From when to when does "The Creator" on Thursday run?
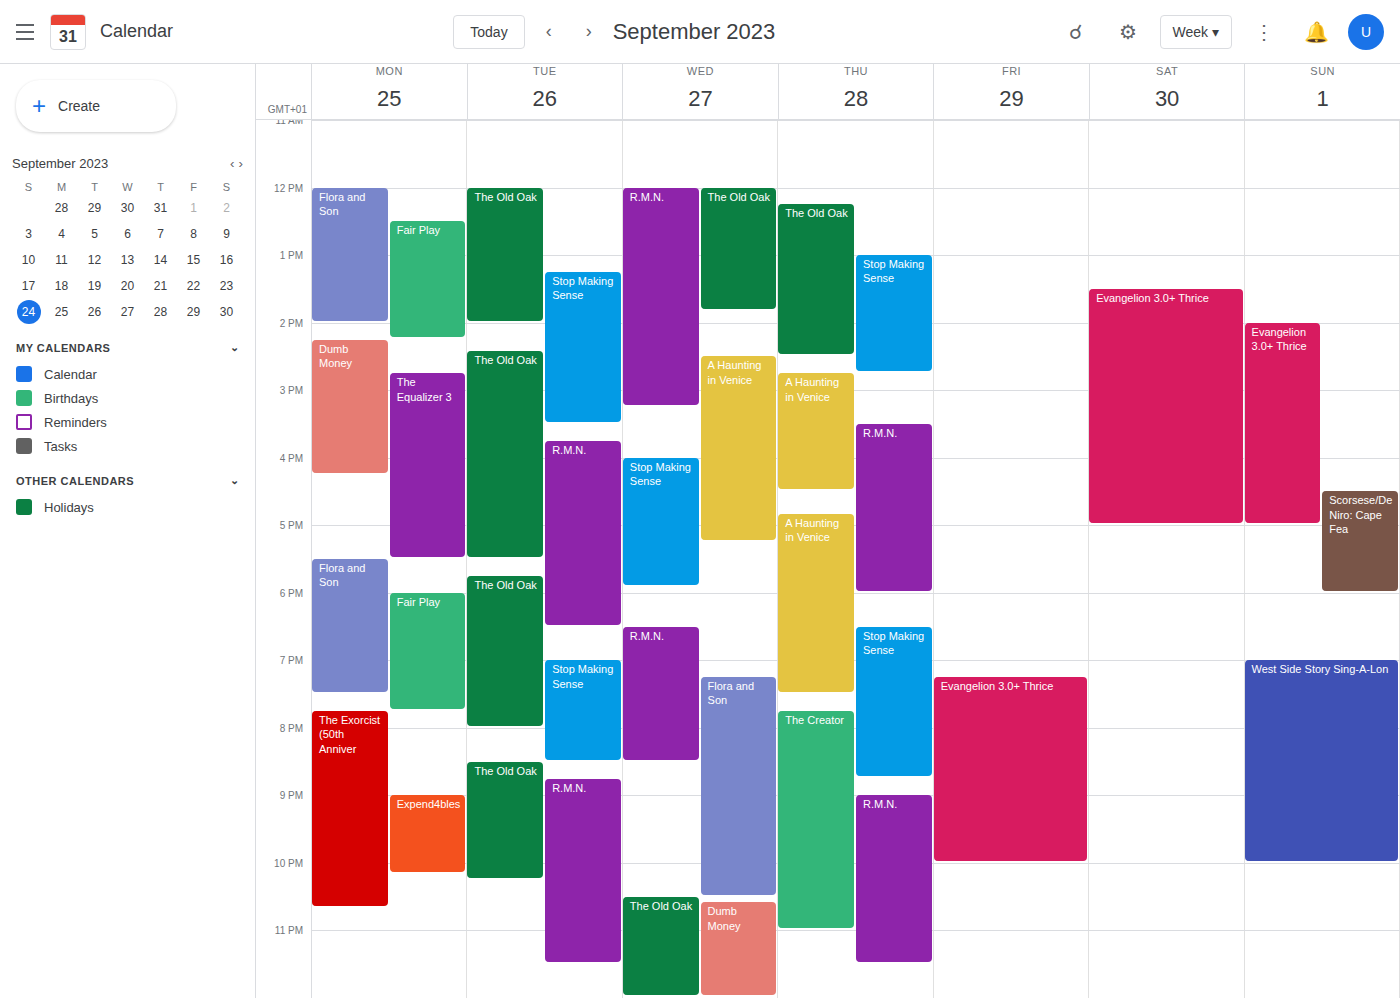
19:45 to 23:00